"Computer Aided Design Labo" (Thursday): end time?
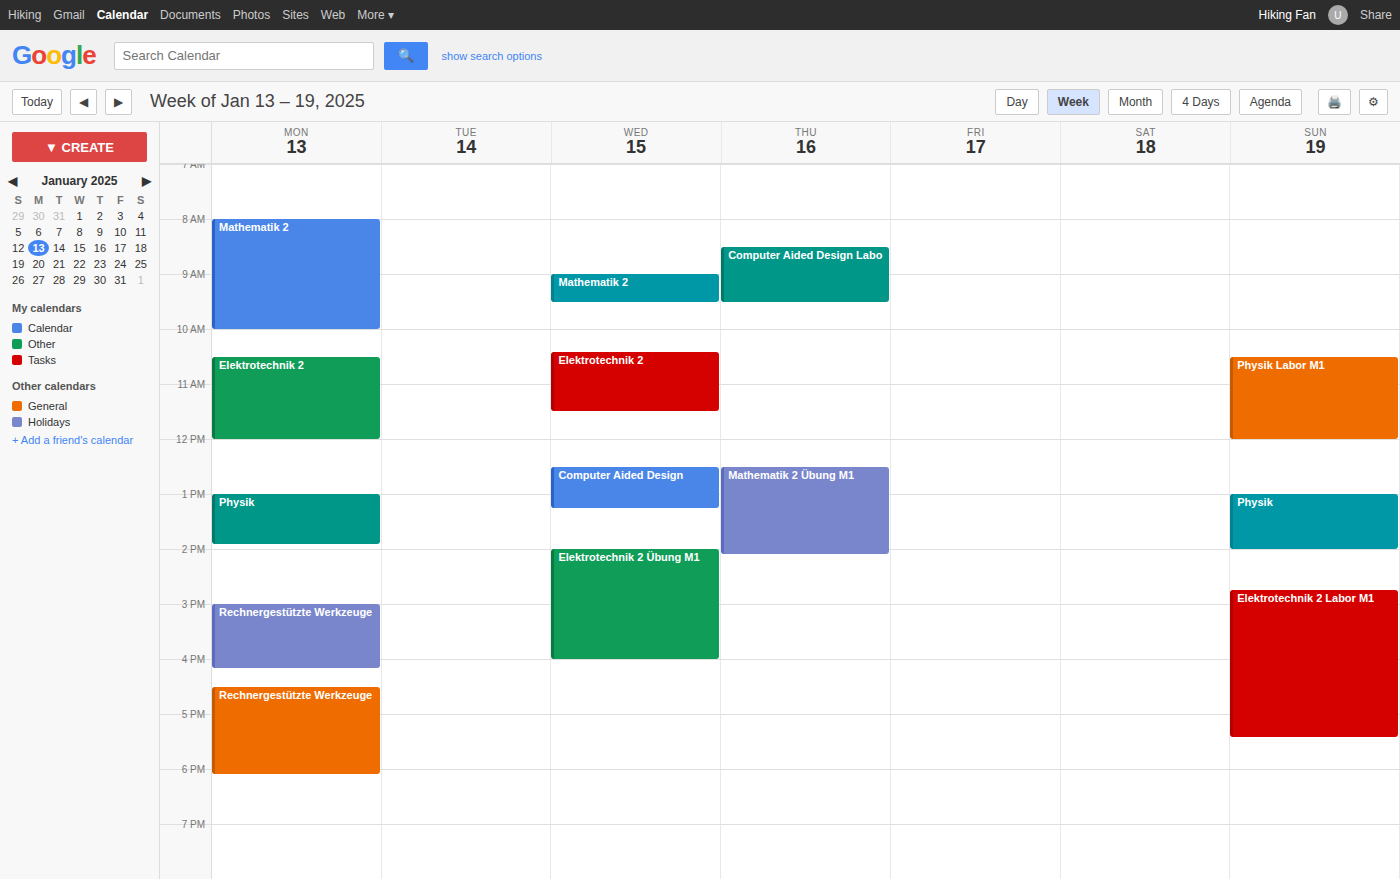
9:30 AM